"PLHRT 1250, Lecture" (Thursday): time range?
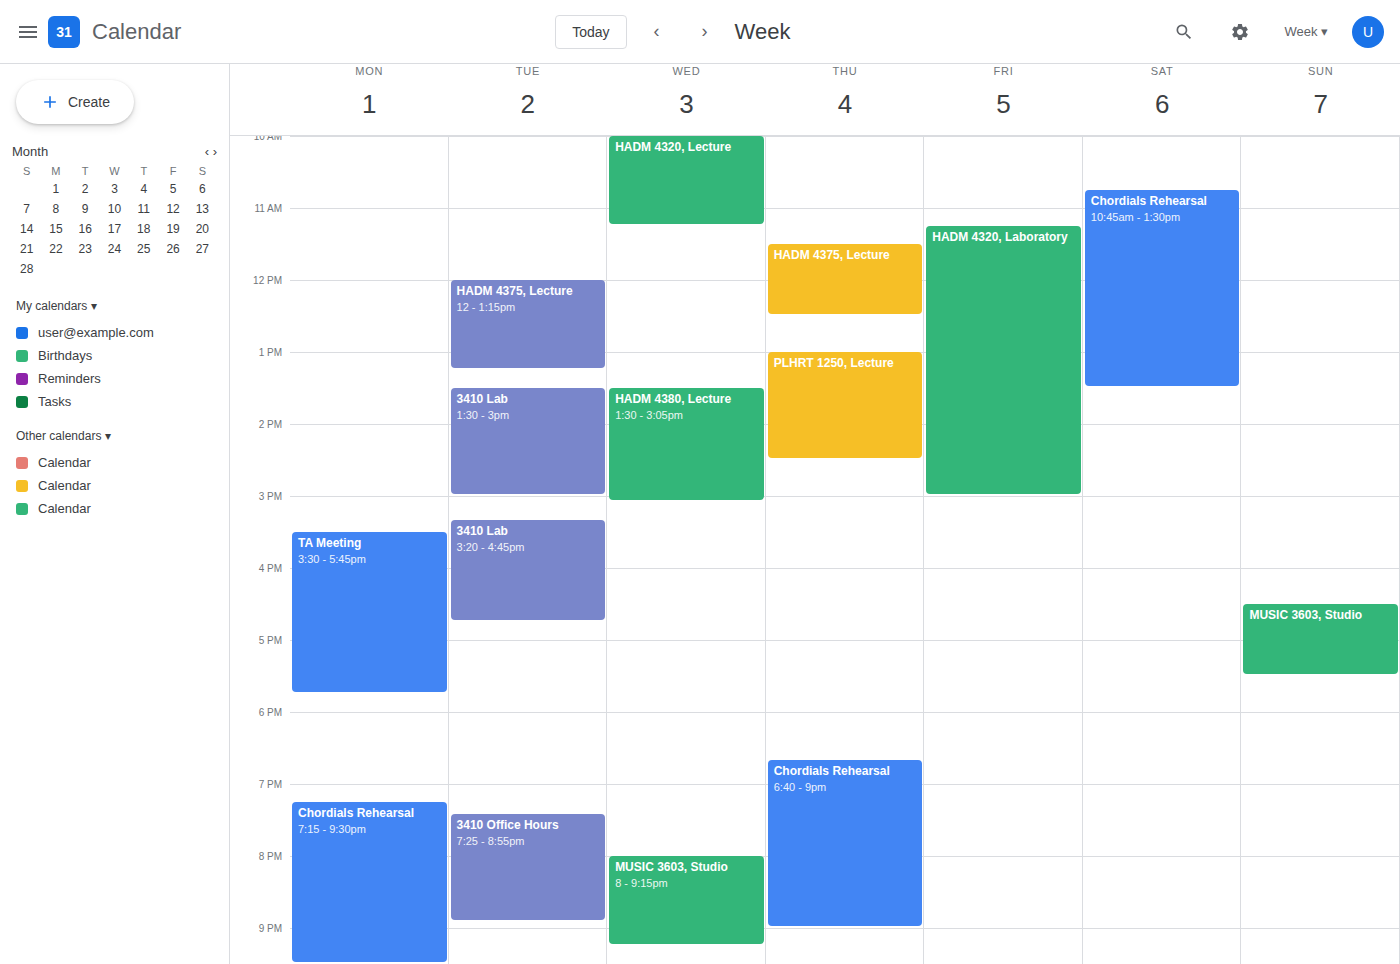
1:00 PM to 2:30 PM